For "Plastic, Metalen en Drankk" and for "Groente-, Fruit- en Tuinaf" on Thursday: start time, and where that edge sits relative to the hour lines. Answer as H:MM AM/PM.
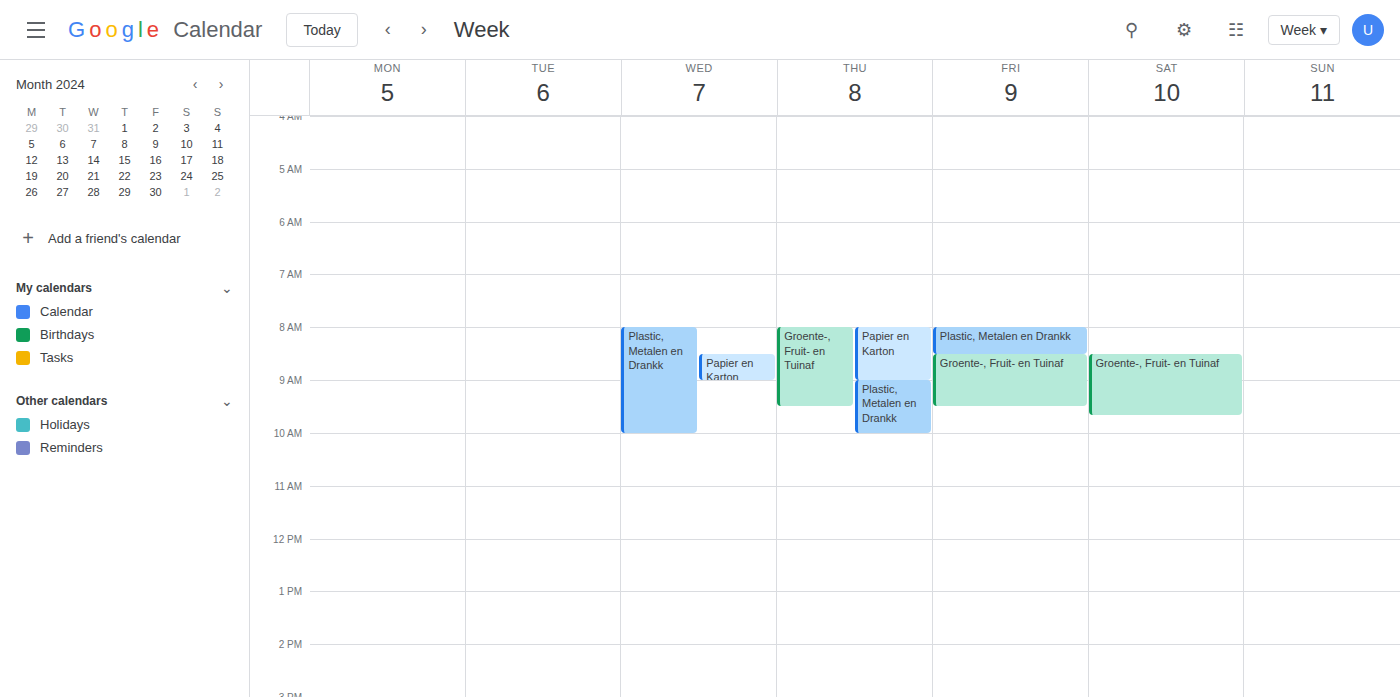
"Plastic, Metalen en Drankk": 9:00 AM, exactly on the 9 AM line. "Groente-, Fruit- en Tuinaf": 8:00 AM, exactly on the 8 AM line.